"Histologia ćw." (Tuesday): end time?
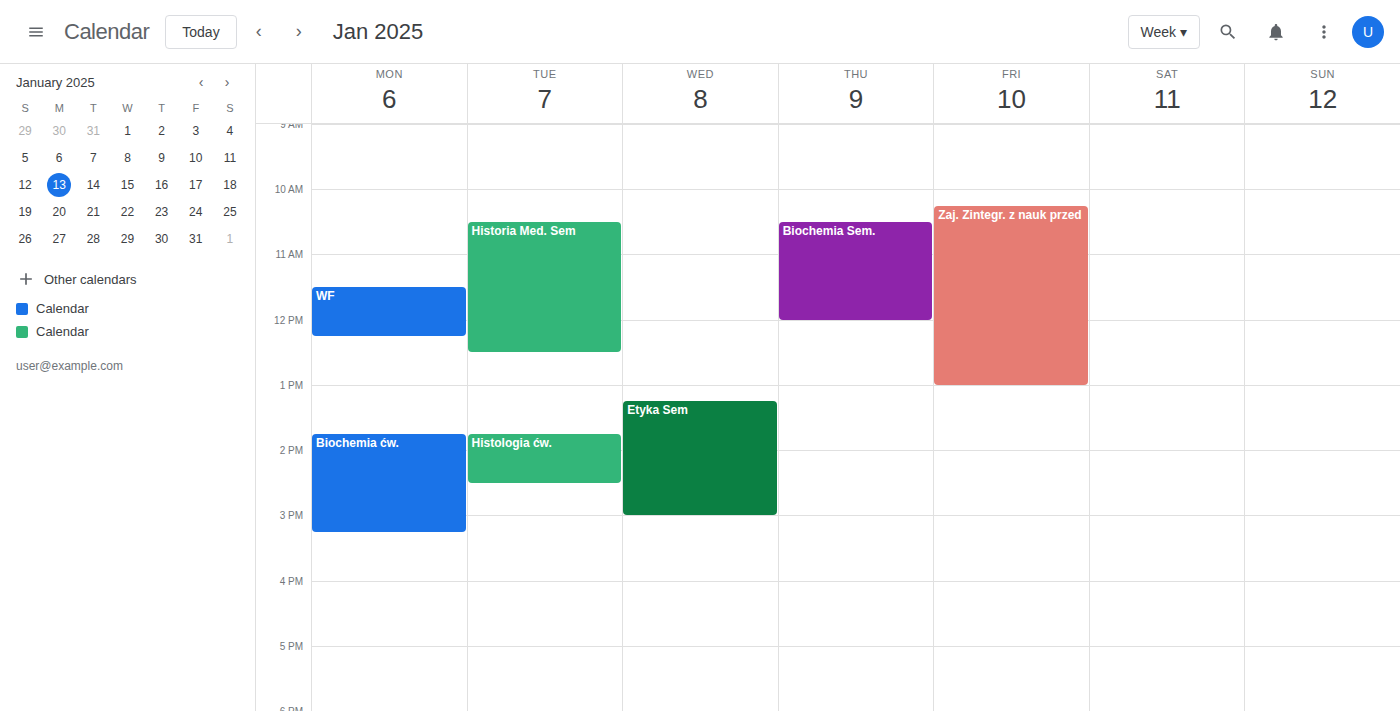
2:30 PM